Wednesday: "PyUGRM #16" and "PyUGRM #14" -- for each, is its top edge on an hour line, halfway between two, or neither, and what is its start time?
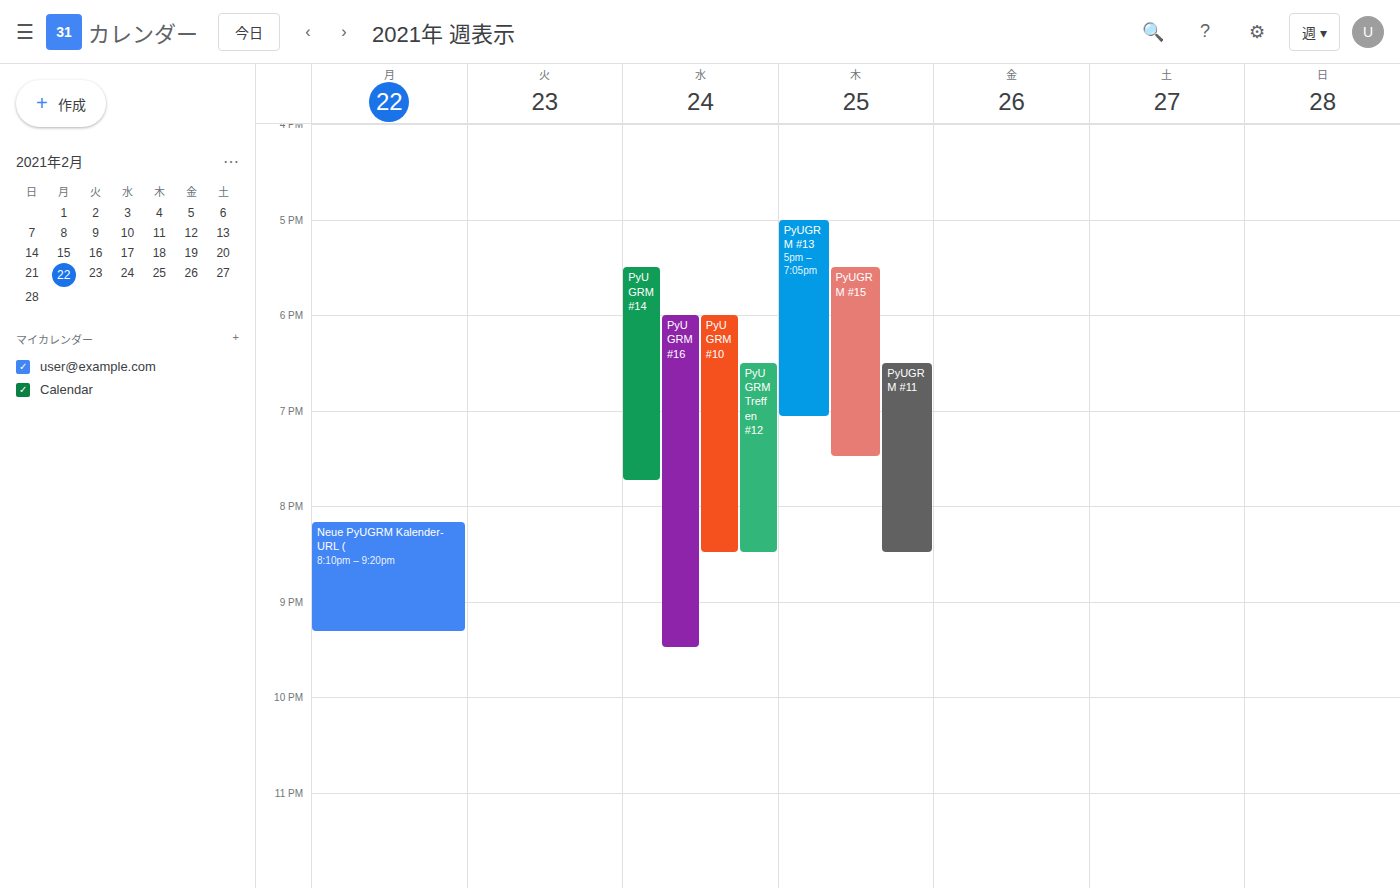
"PyUGRM #16": 6:00 PM, exactly on the 6 PM line. "PyUGRM #14": 5:30 PM, halfway between the 5 PM and 6 PM lines.